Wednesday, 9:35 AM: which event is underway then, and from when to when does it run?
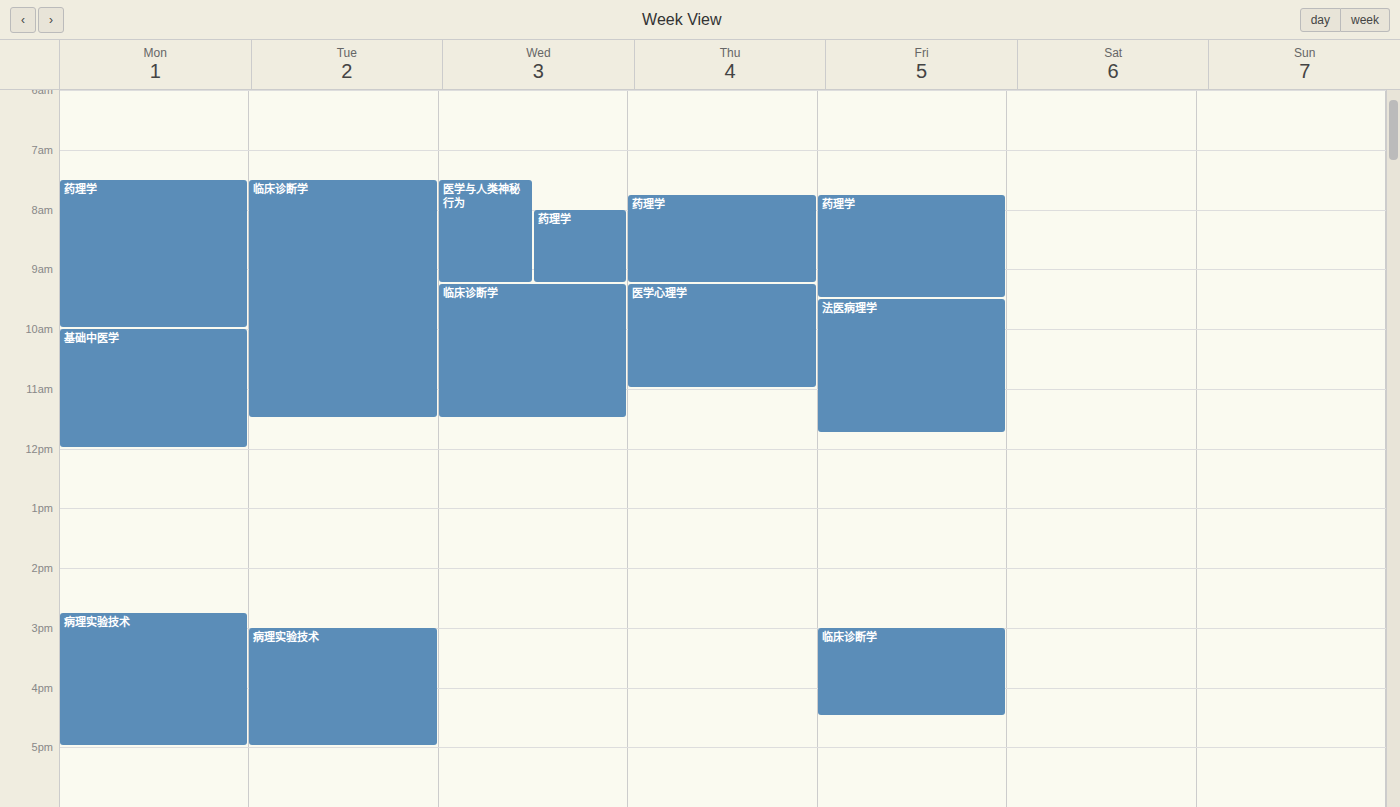
"临床诊断学", 9:15 AM to 11:30 AM